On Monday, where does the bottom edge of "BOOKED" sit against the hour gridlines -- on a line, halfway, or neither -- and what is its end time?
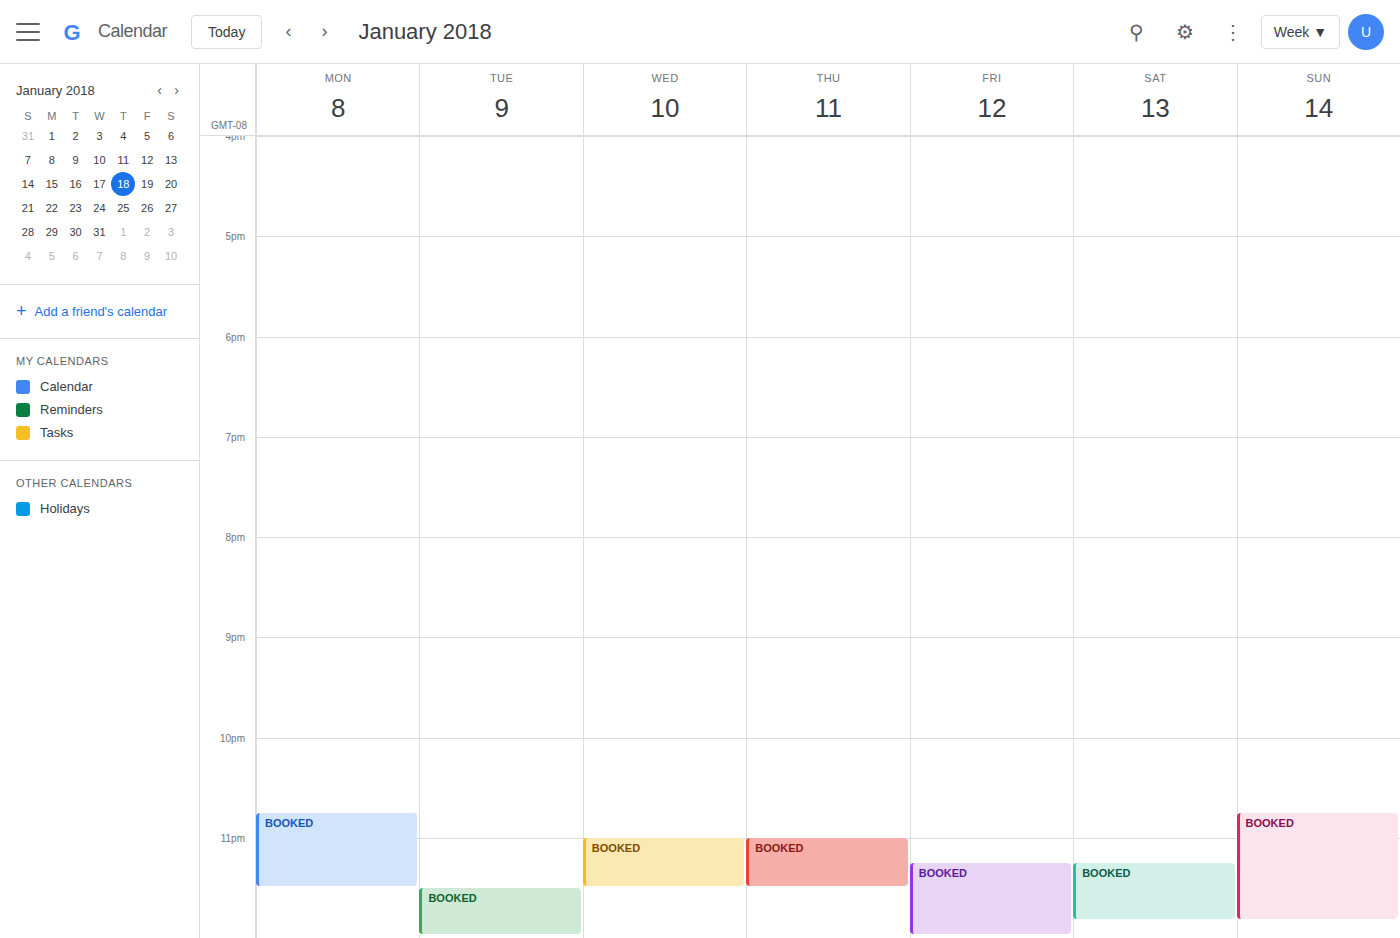
11:30 PM -- halfway between the 11 PM and 12 AM lines.